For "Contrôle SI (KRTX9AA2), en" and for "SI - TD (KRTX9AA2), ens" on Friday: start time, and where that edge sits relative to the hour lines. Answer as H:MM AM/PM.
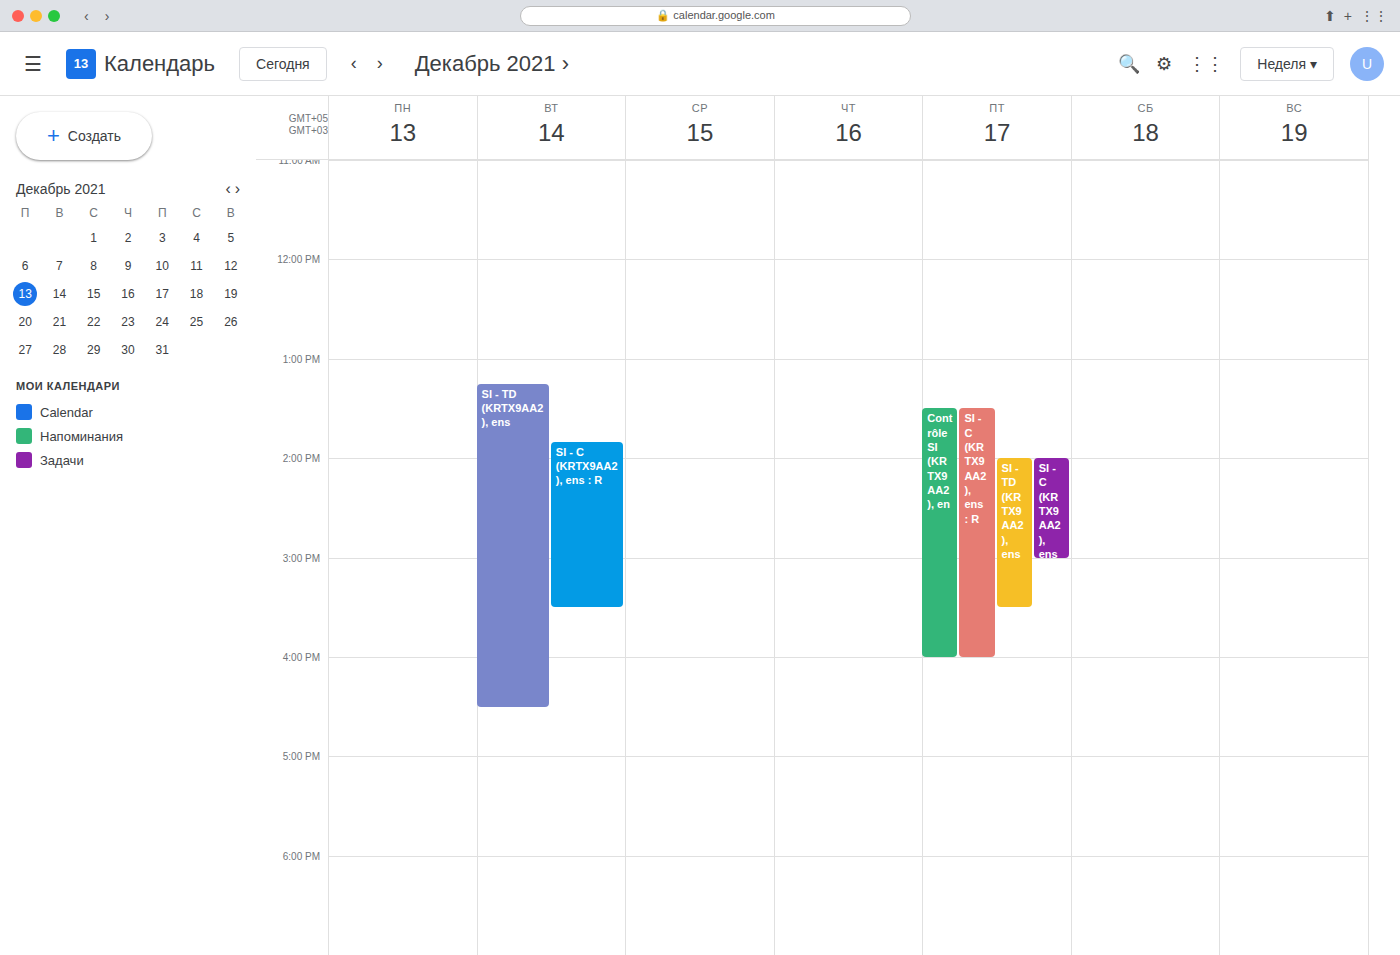
"Contrôle SI (KRTX9AA2), en": 1:30 PM, halfway between the 1 PM and 2 PM lines. "SI - TD (KRTX9AA2), ens": 2:00 PM, exactly on the 2 PM line.